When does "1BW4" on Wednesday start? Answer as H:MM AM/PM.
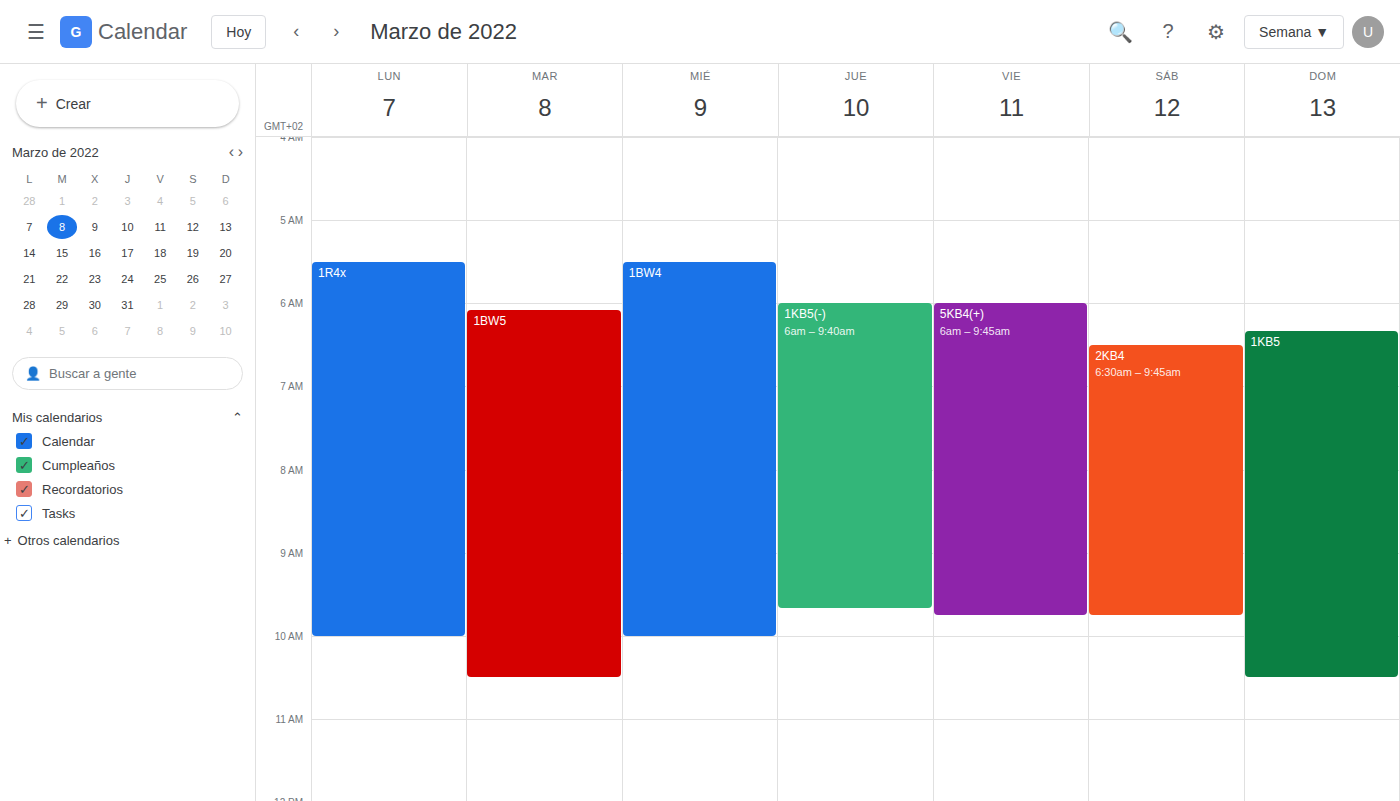
5:30 AM